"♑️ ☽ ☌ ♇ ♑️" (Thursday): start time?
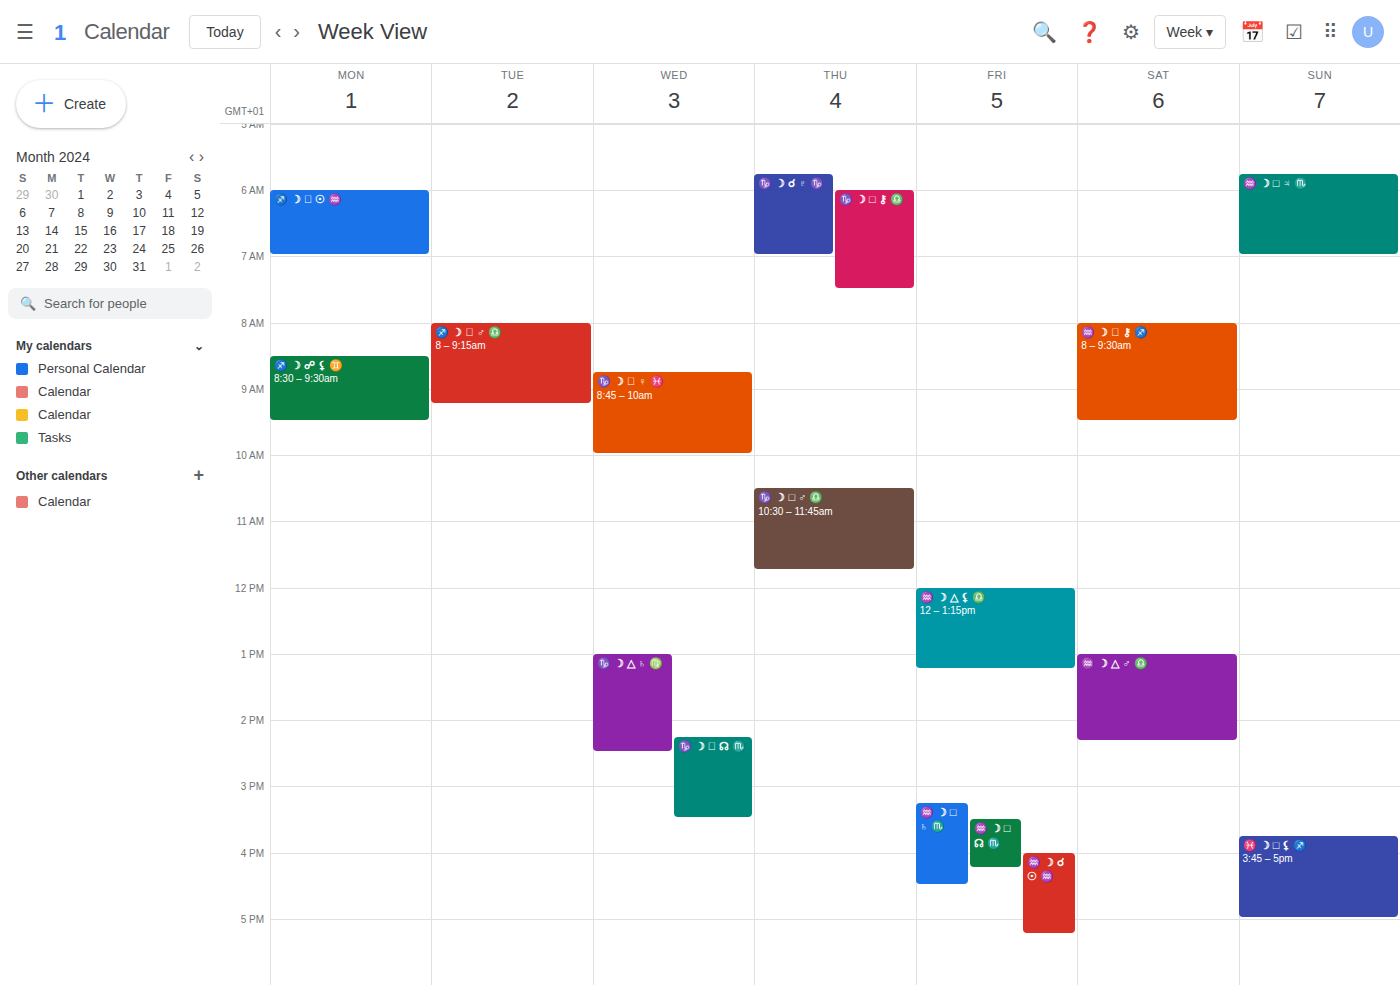
5:45 AM